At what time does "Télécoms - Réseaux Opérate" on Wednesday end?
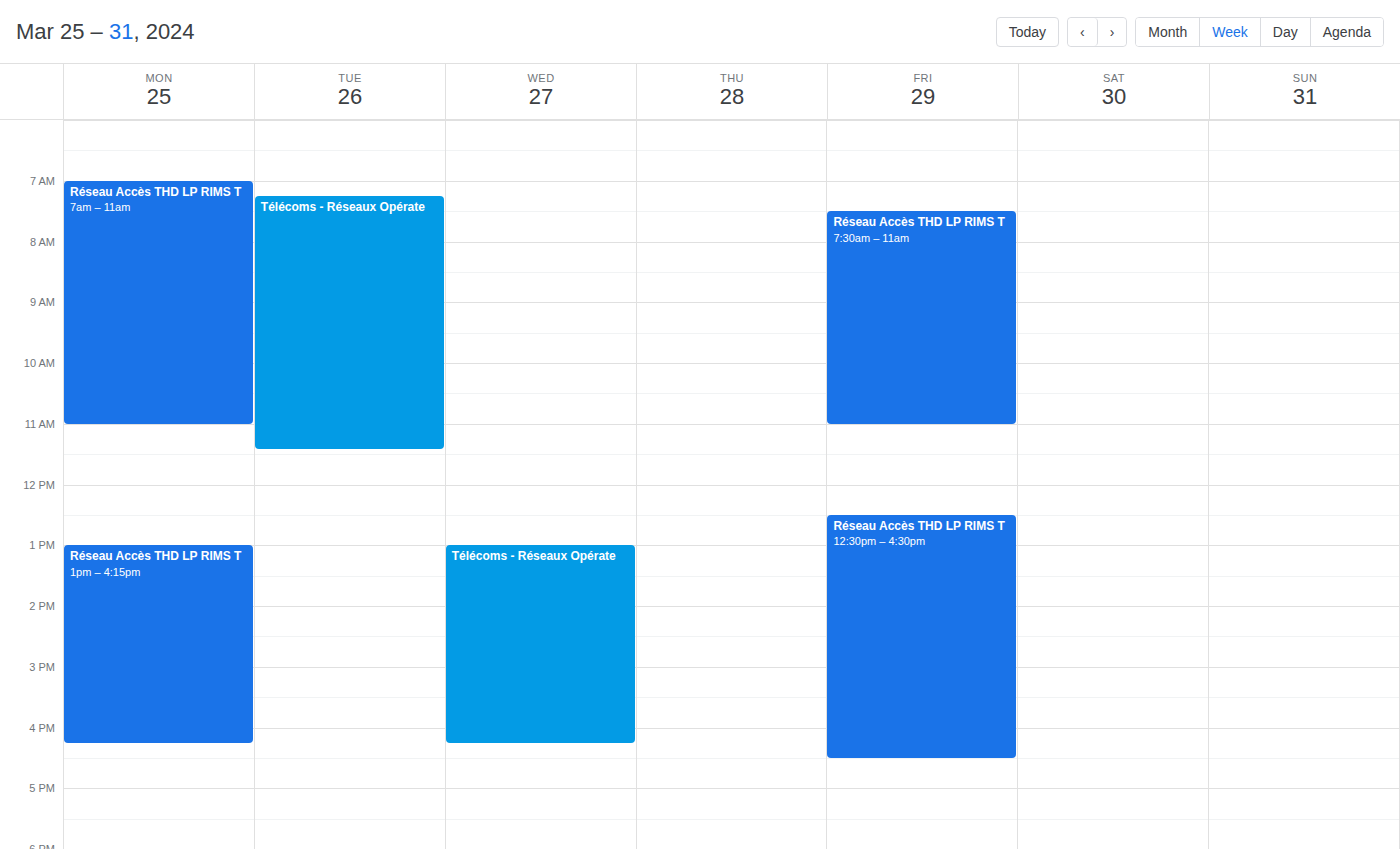
16:15